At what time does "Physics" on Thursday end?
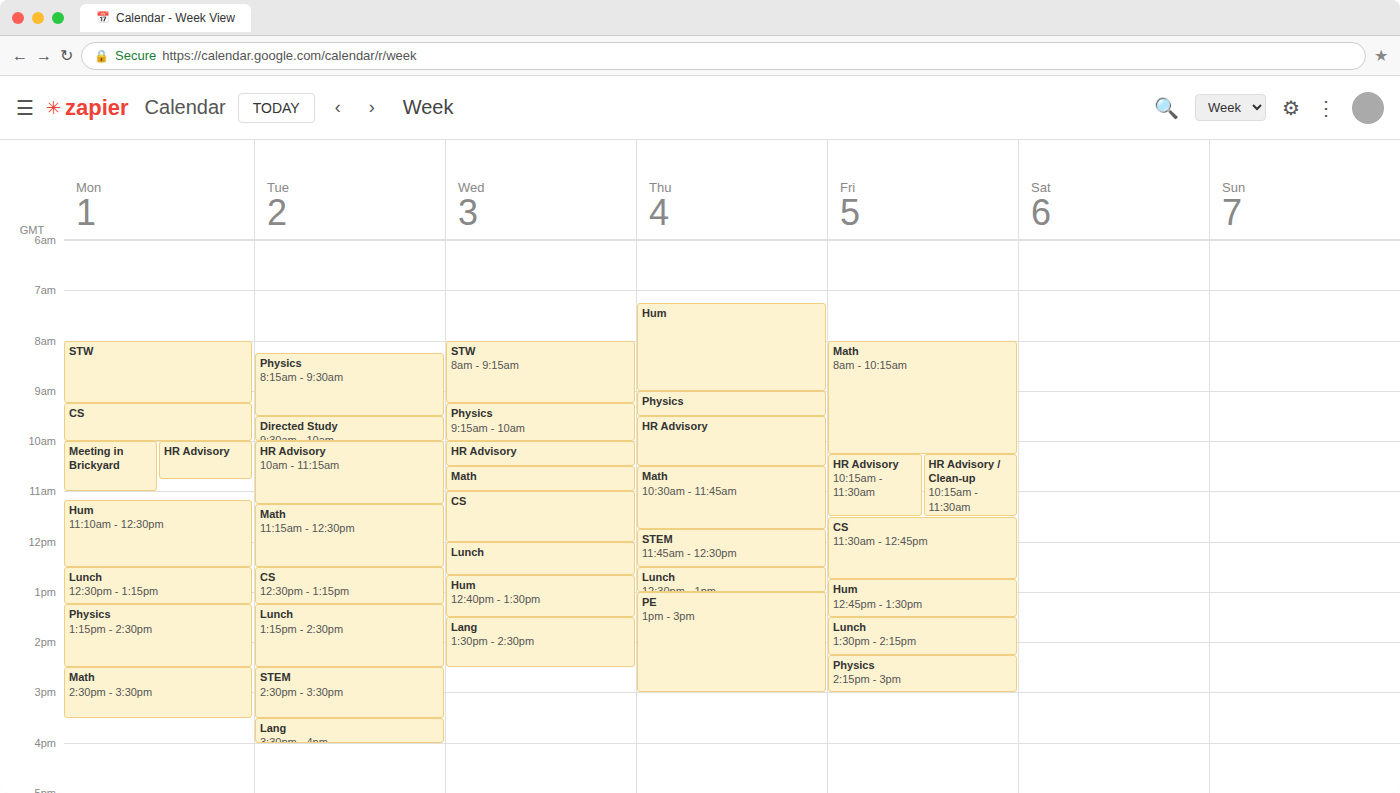
9:30 AM